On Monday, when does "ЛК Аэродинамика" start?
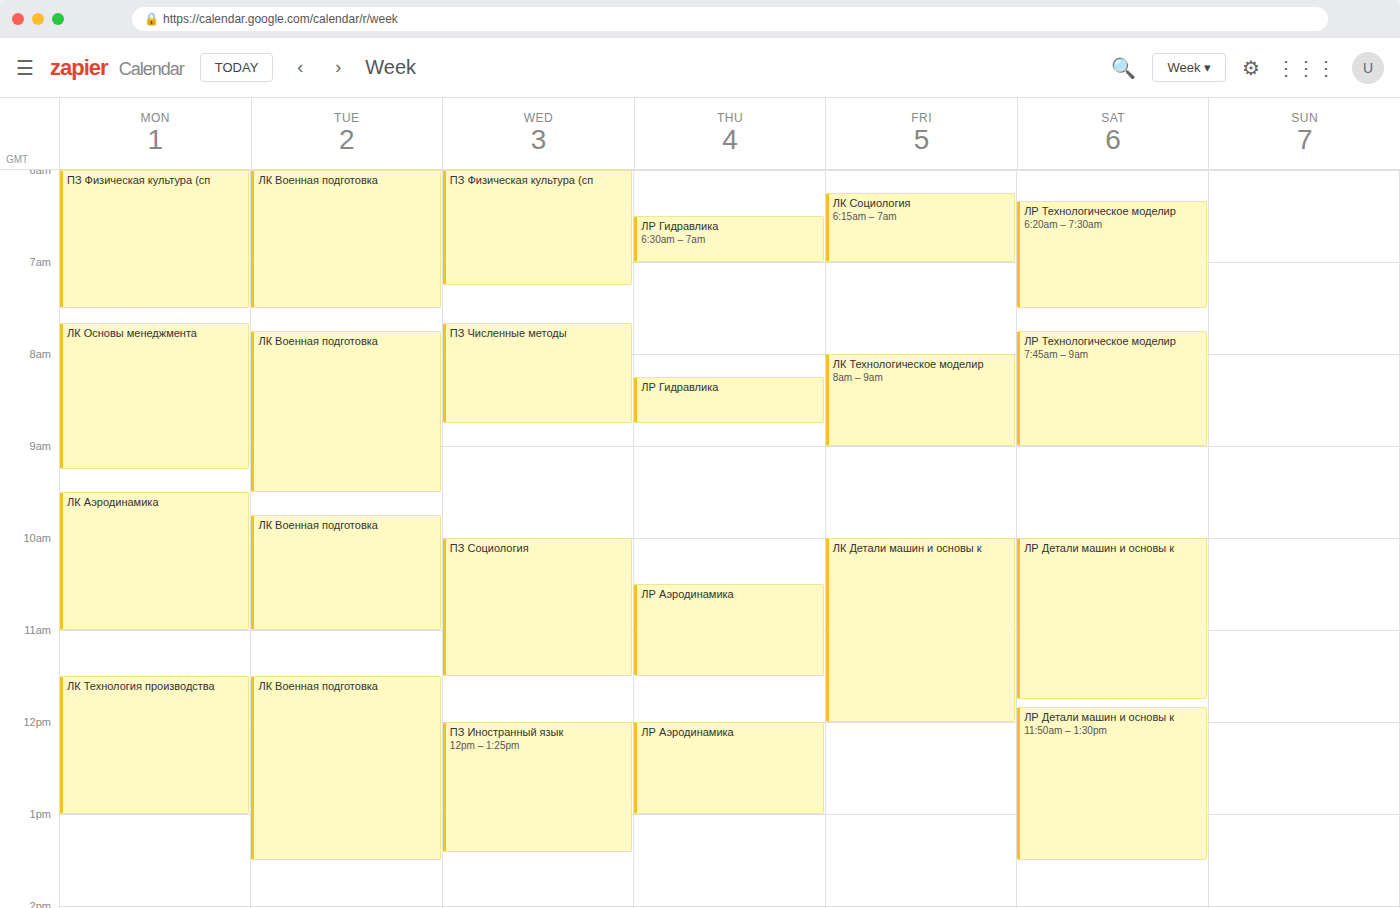
9:30 AM